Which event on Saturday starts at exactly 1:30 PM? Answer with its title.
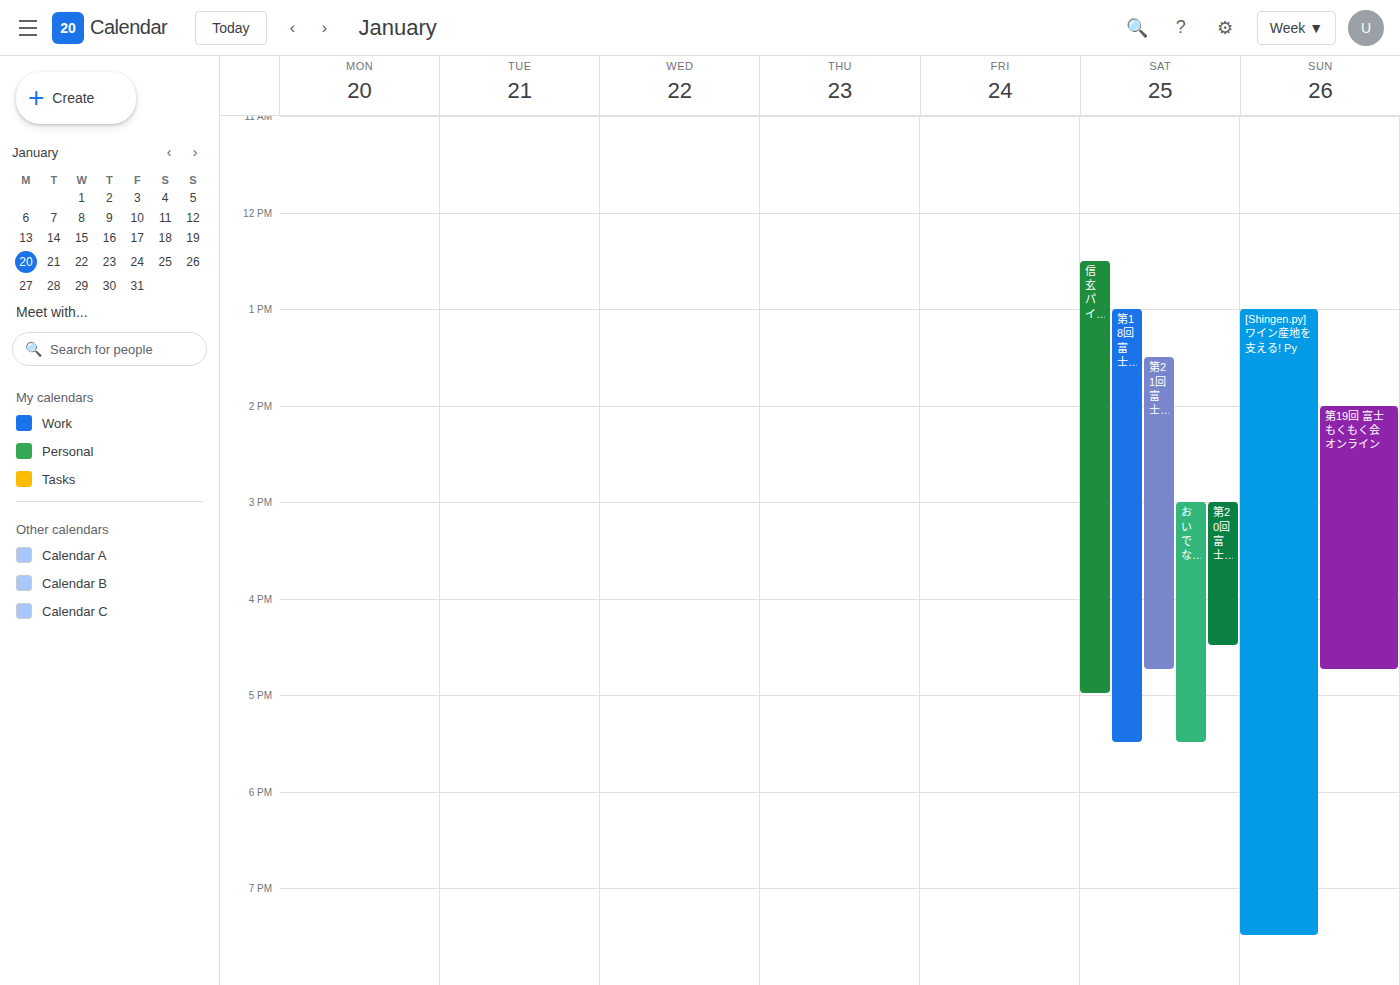
"第21回 富士もくもく会 (オフライン & オンライ"